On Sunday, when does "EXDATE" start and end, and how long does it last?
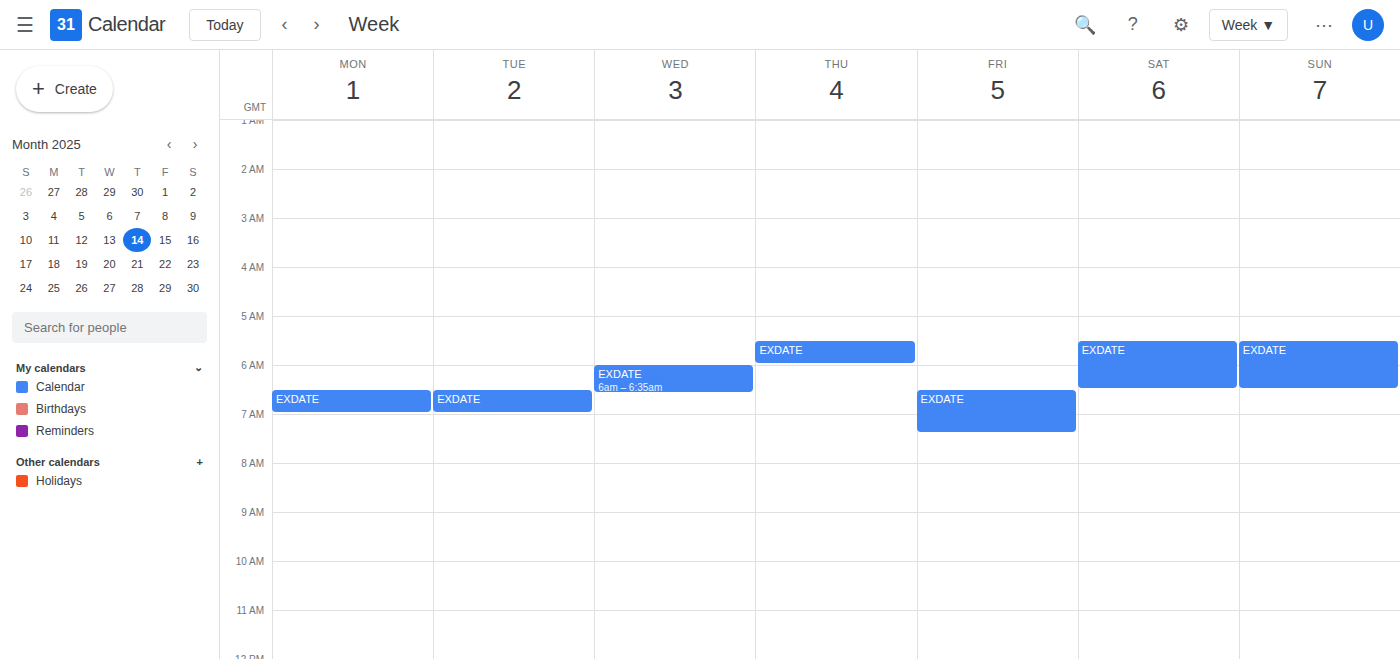
5:30 AM to 6:30 AM, 1 hour